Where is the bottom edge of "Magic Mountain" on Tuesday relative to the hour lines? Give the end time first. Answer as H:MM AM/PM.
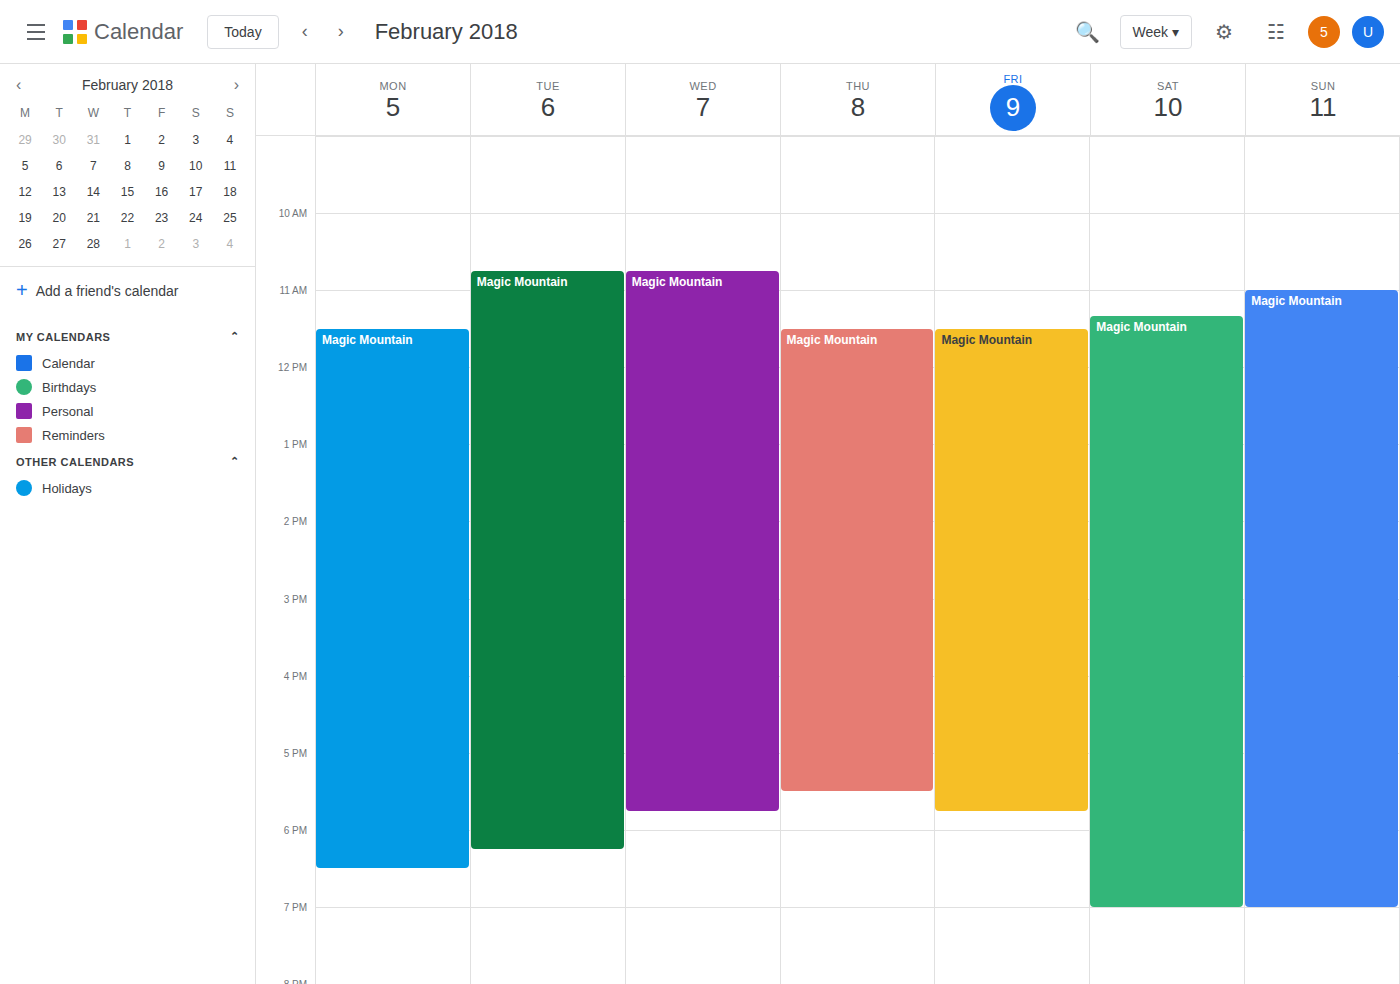
6:15 PM -- neither: a quarter of the way from the 6 PM line to the 7 PM line.